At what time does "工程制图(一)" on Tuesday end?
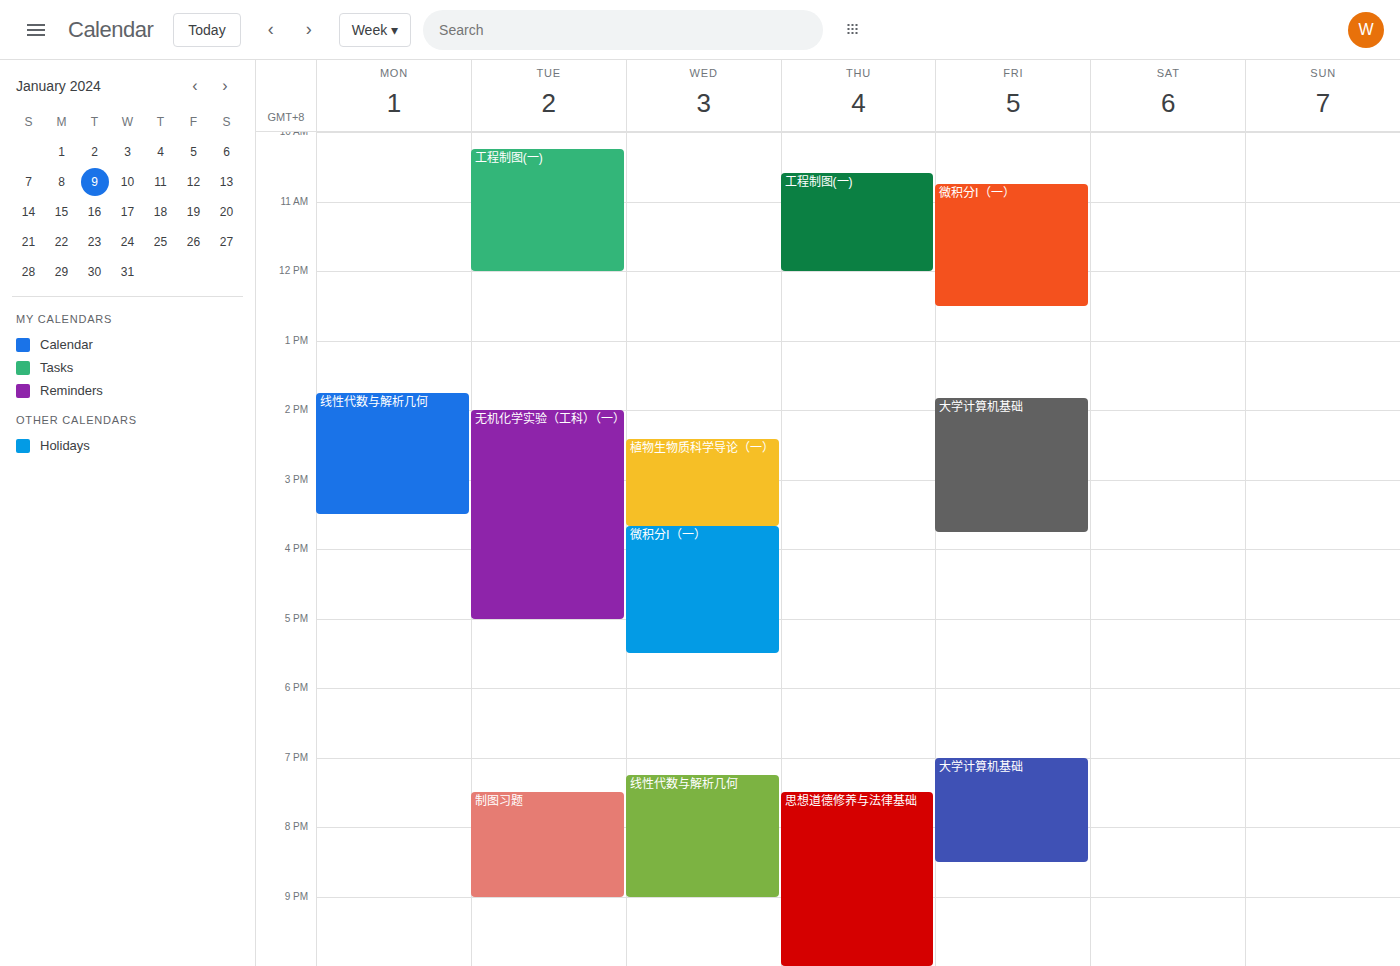
12:00 PM